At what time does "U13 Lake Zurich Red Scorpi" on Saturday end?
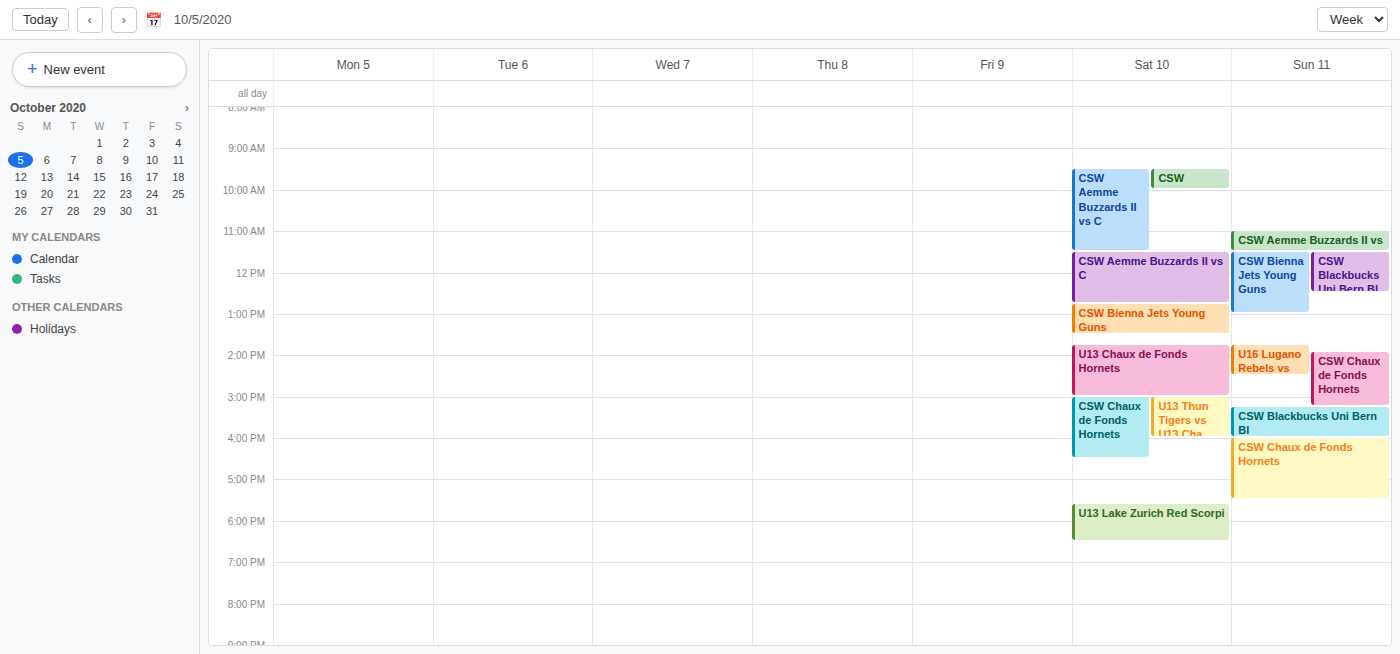
6:30 PM